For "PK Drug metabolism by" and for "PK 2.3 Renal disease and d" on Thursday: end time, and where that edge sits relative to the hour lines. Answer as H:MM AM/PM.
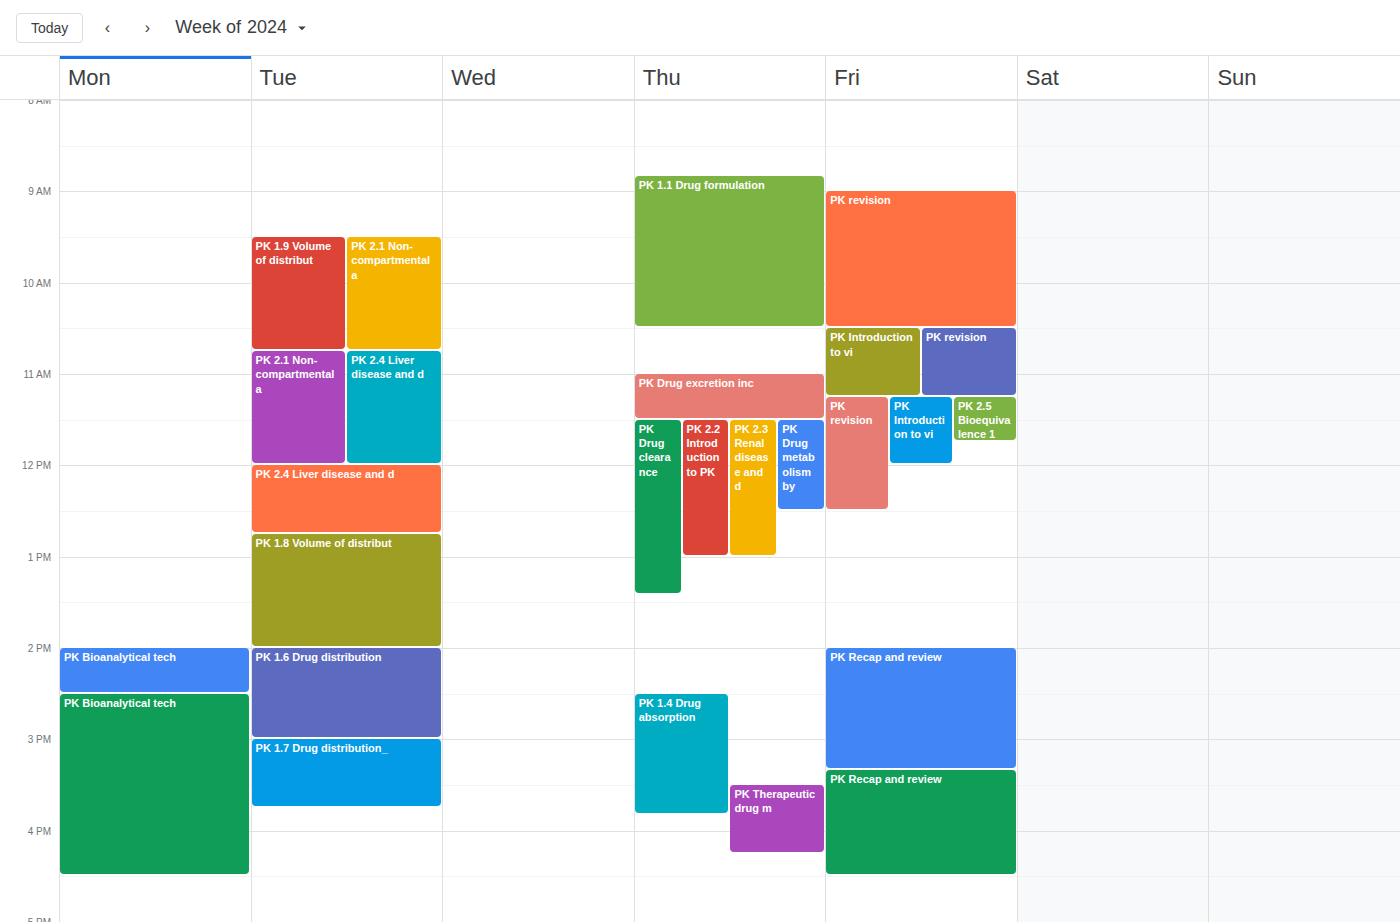
"PK Drug metabolism by": 12:30 PM, halfway between the 12 PM and 1 PM lines. "PK 2.3 Renal disease and d": 1:00 PM, exactly on the 1 PM line.